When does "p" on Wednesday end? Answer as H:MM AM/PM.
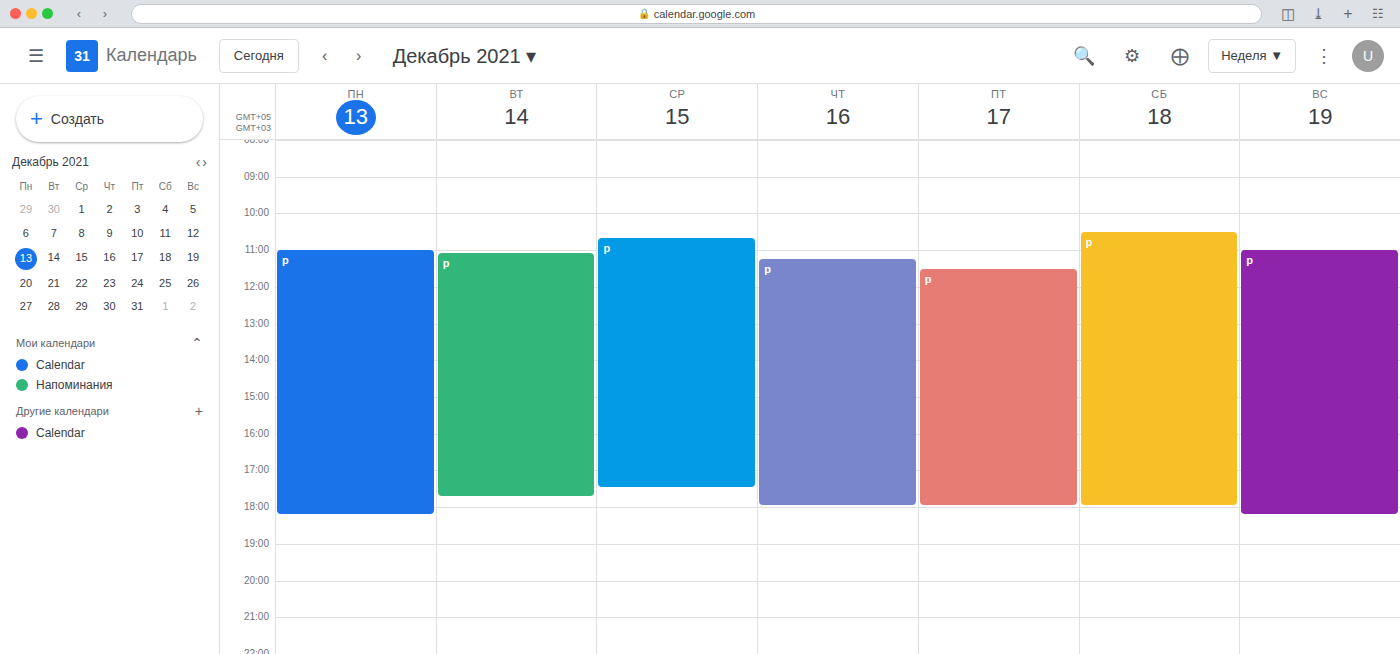
5:30 PM